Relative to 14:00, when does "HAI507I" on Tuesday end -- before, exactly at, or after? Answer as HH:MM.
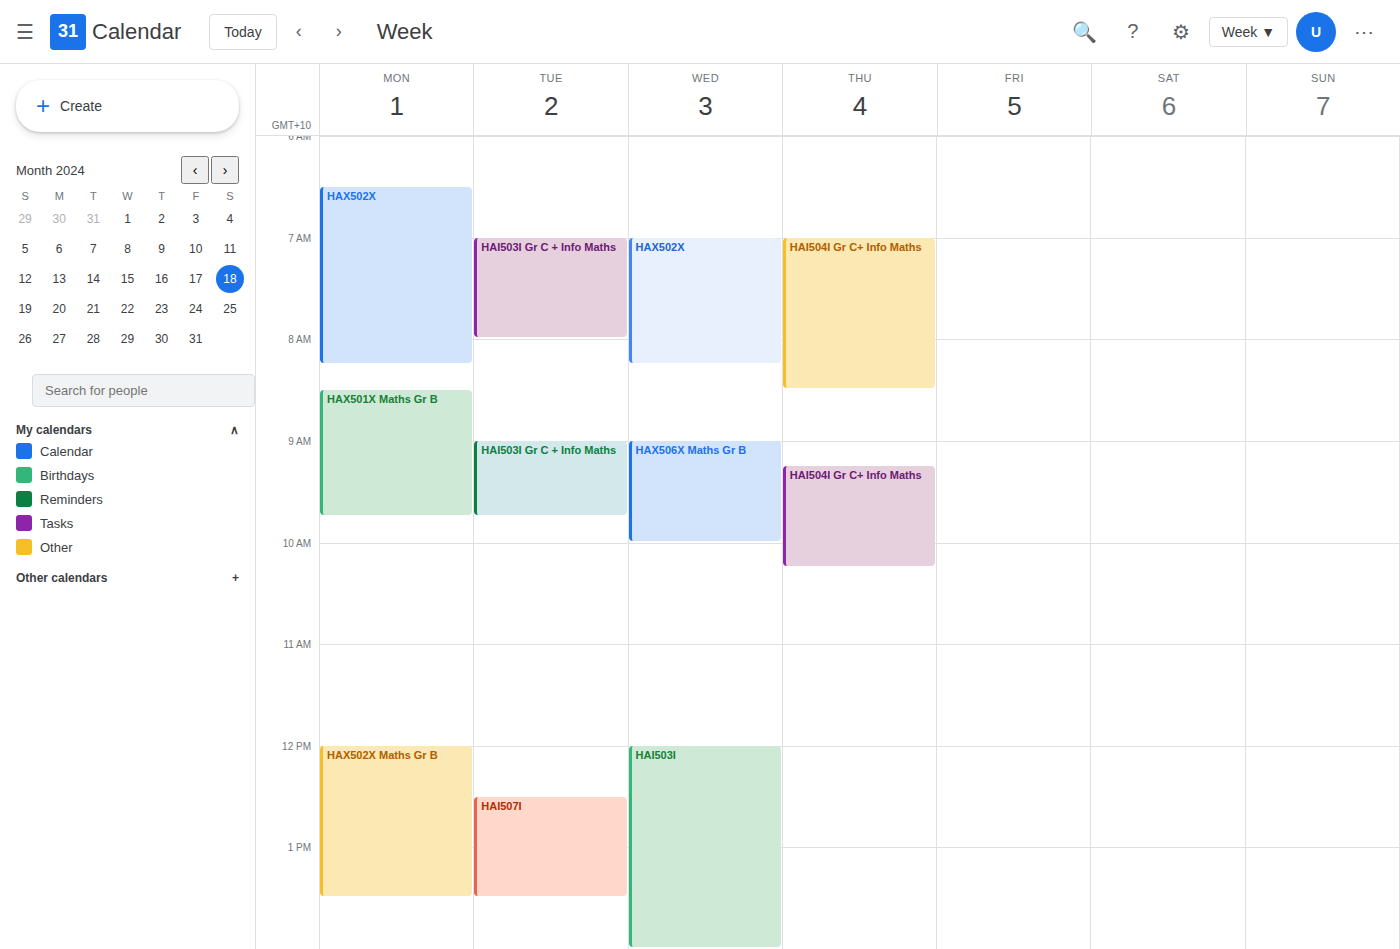
13:30 -- before 14:00, 30 minutes above the 14:00 line.